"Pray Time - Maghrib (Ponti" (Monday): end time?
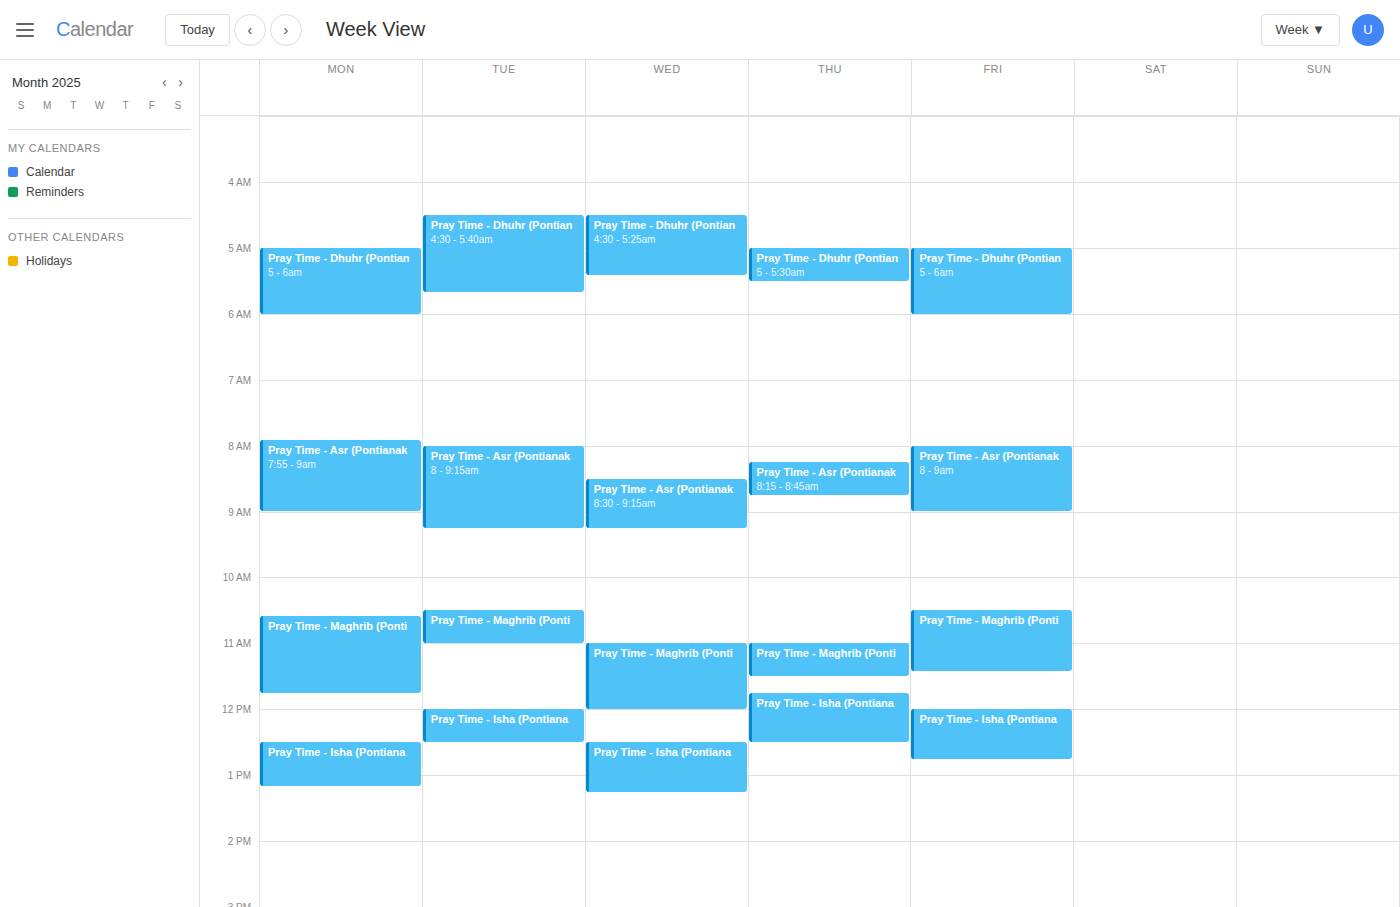
11:45 AM